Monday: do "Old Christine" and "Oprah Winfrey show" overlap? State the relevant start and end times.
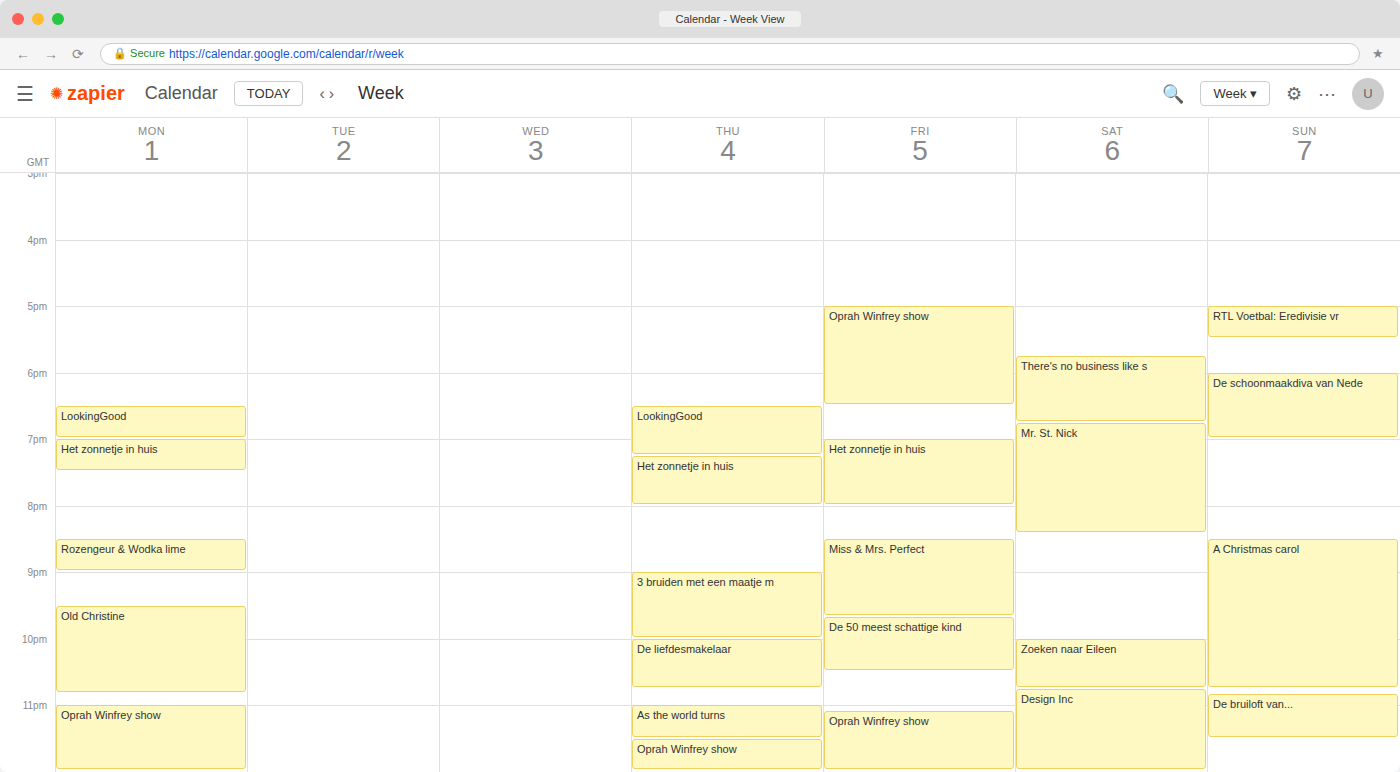
"Old Christine" ends at 10:50 PM and "Oprah Winfrey show" starts at 11:00 PM -- no overlap.